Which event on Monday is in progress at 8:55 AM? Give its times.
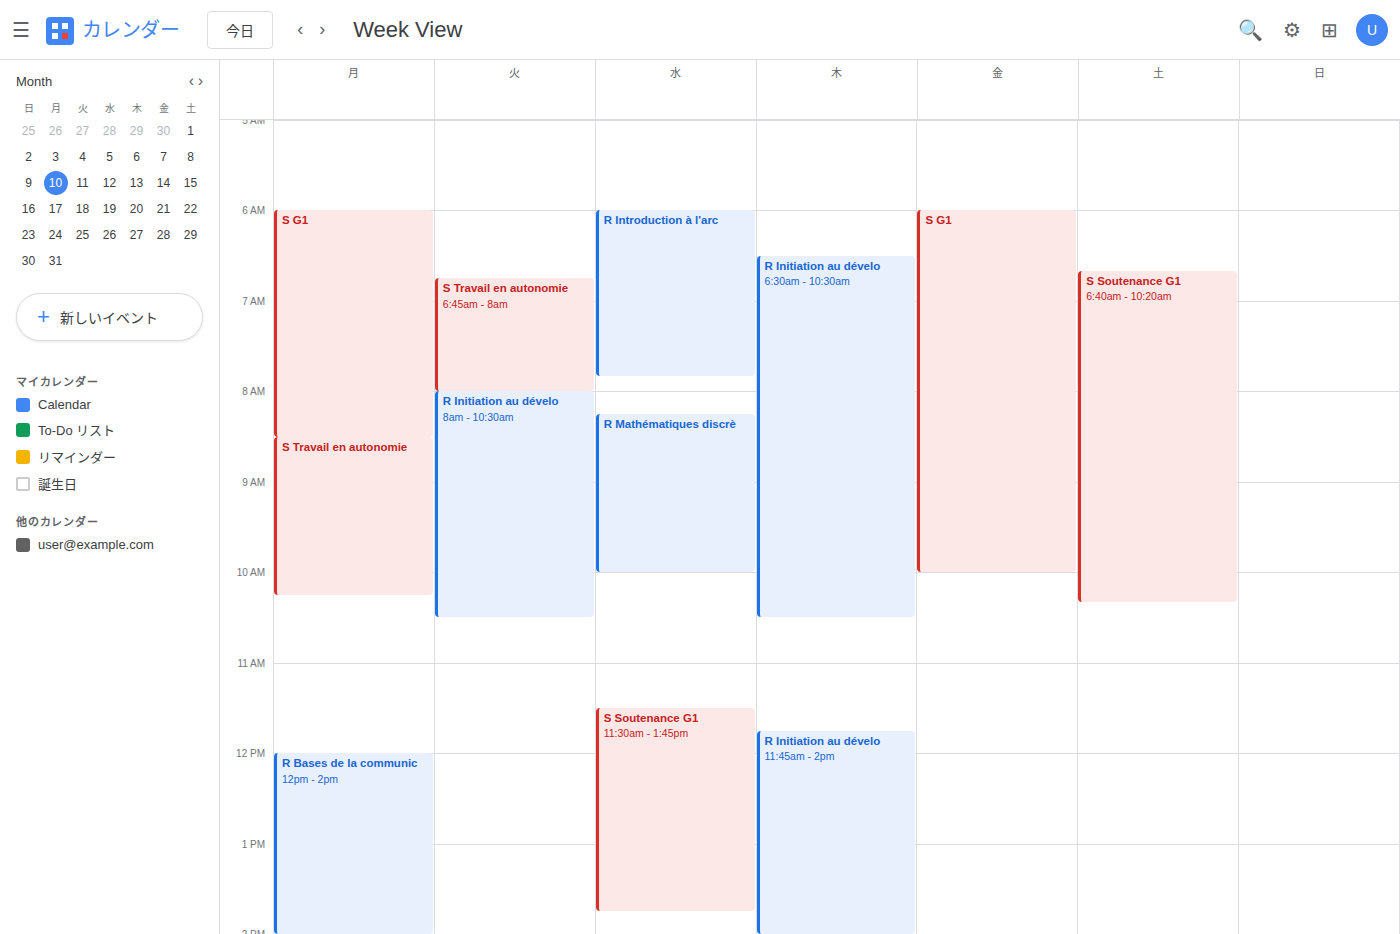
"S Travail en autonomie", 8:30 AM to 10:15 AM